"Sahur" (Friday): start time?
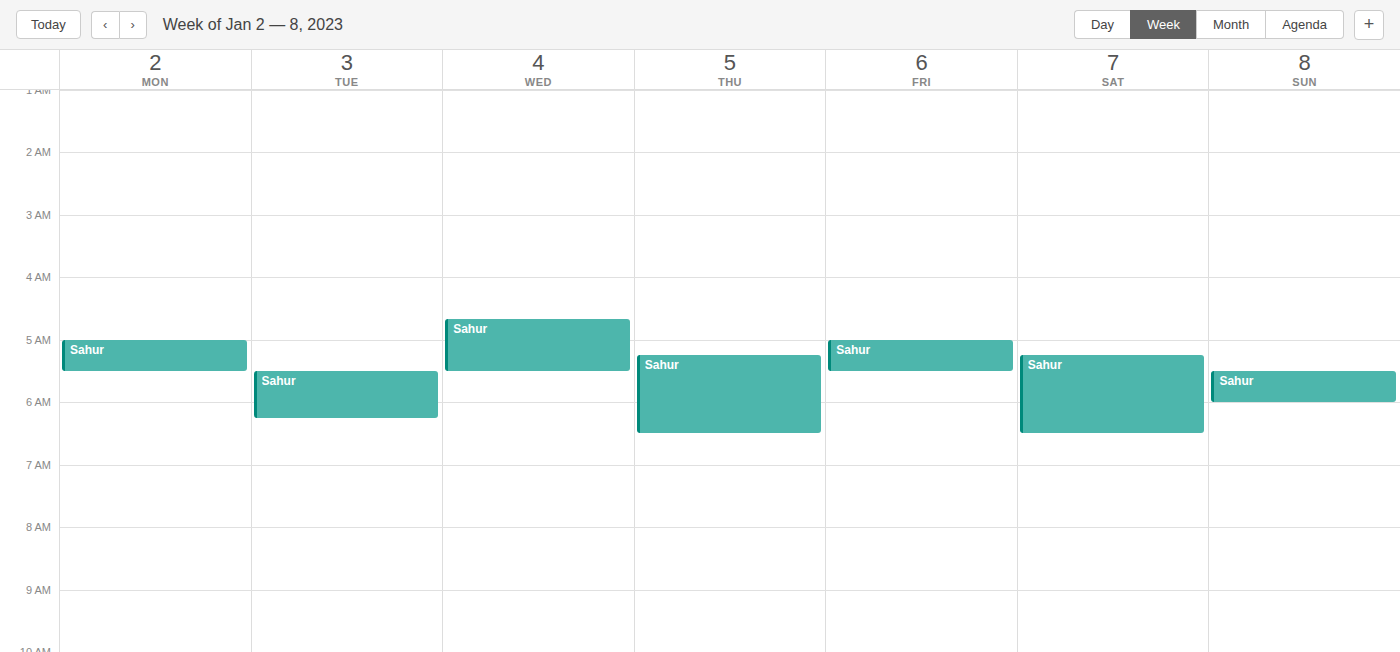
05:00